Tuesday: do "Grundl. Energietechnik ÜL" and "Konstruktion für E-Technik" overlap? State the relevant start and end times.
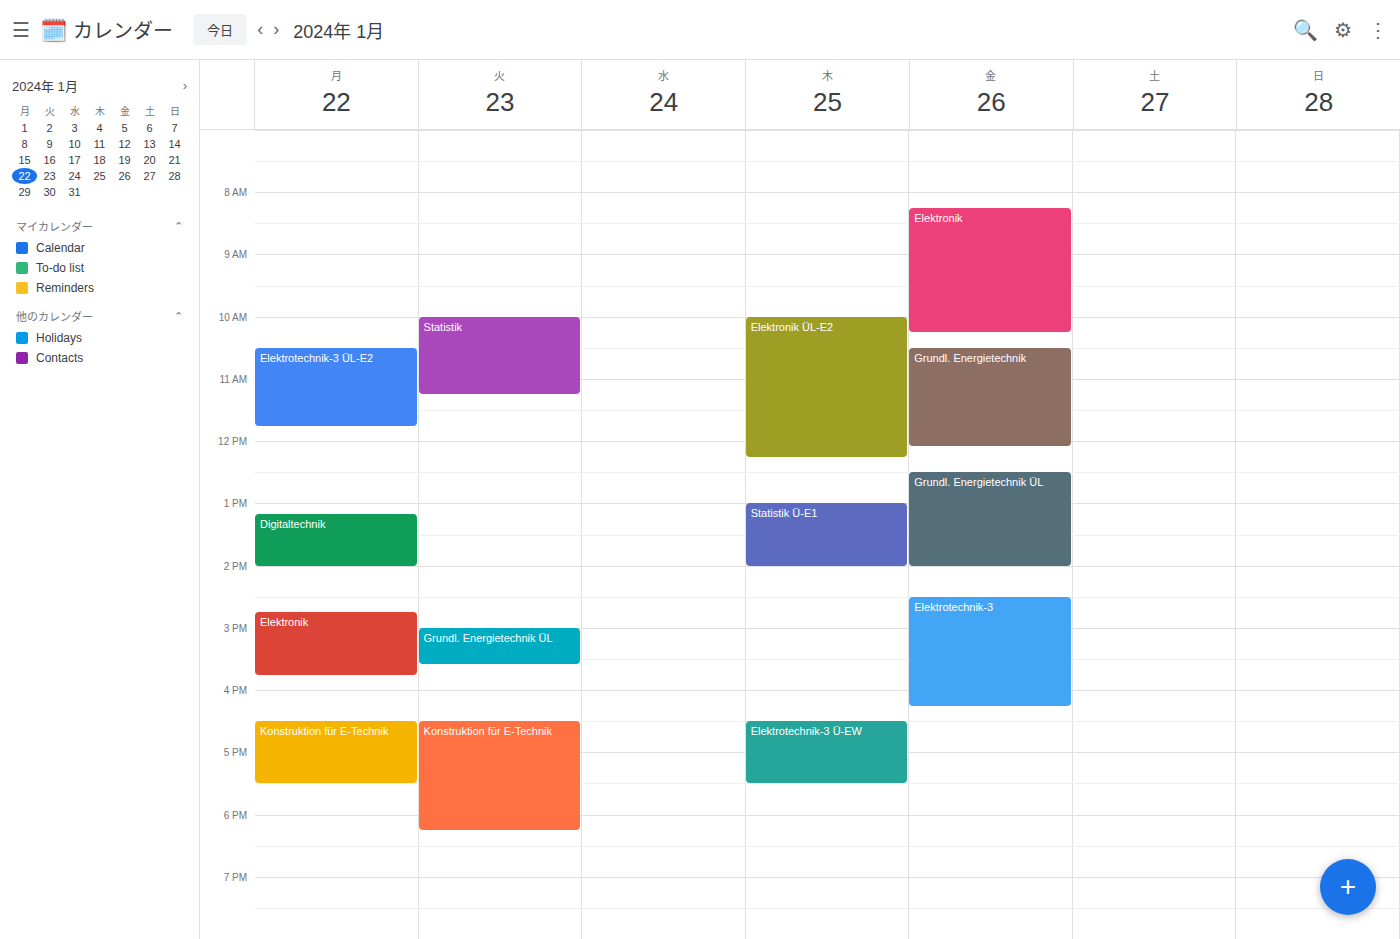
"Grundl. Energietechnik ÜL" ends at 3:35 PM and "Konstruktion für E-Technik" starts at 4:30 PM -- no overlap.